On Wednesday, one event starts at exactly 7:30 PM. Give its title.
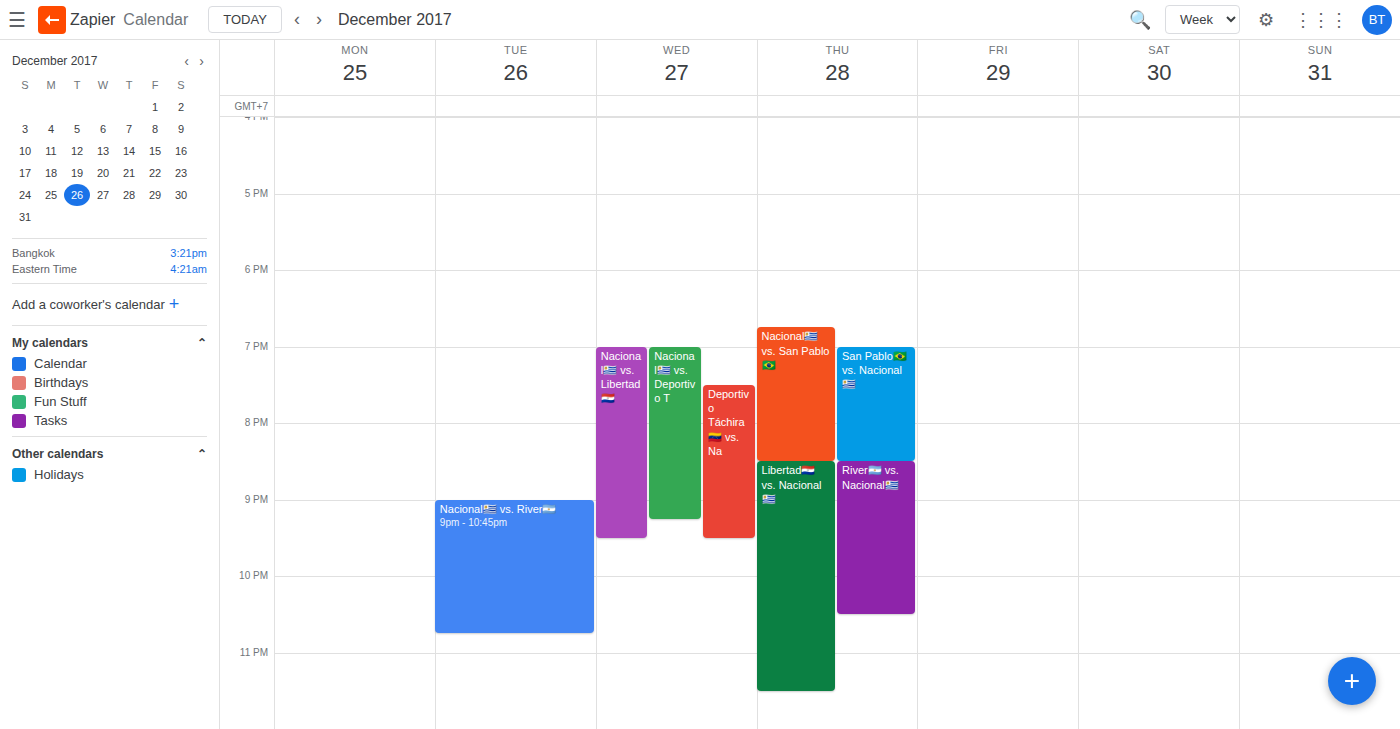
"Deportivo Táchira🇻🇪 vs. Na"